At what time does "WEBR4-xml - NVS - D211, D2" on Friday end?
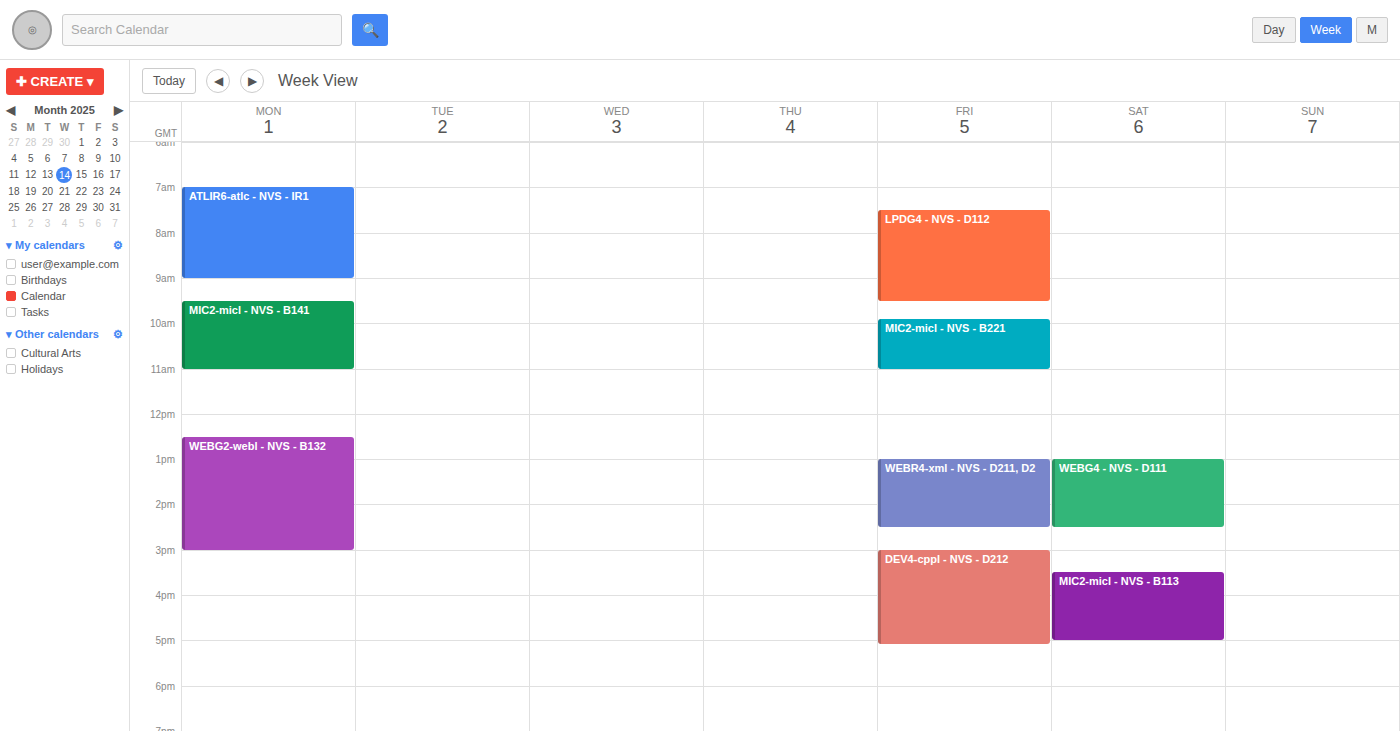
2:30 PM